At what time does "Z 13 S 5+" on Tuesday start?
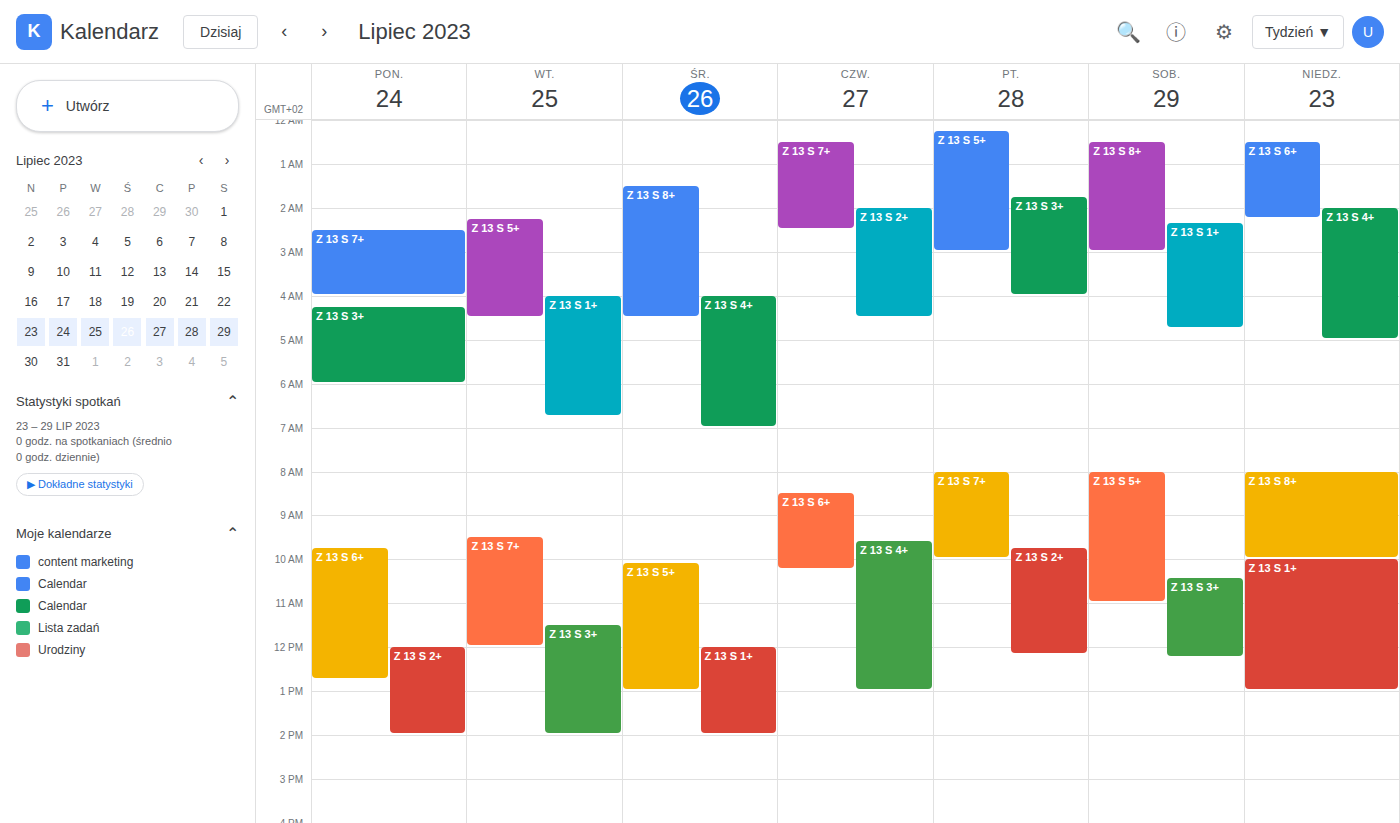
02:15